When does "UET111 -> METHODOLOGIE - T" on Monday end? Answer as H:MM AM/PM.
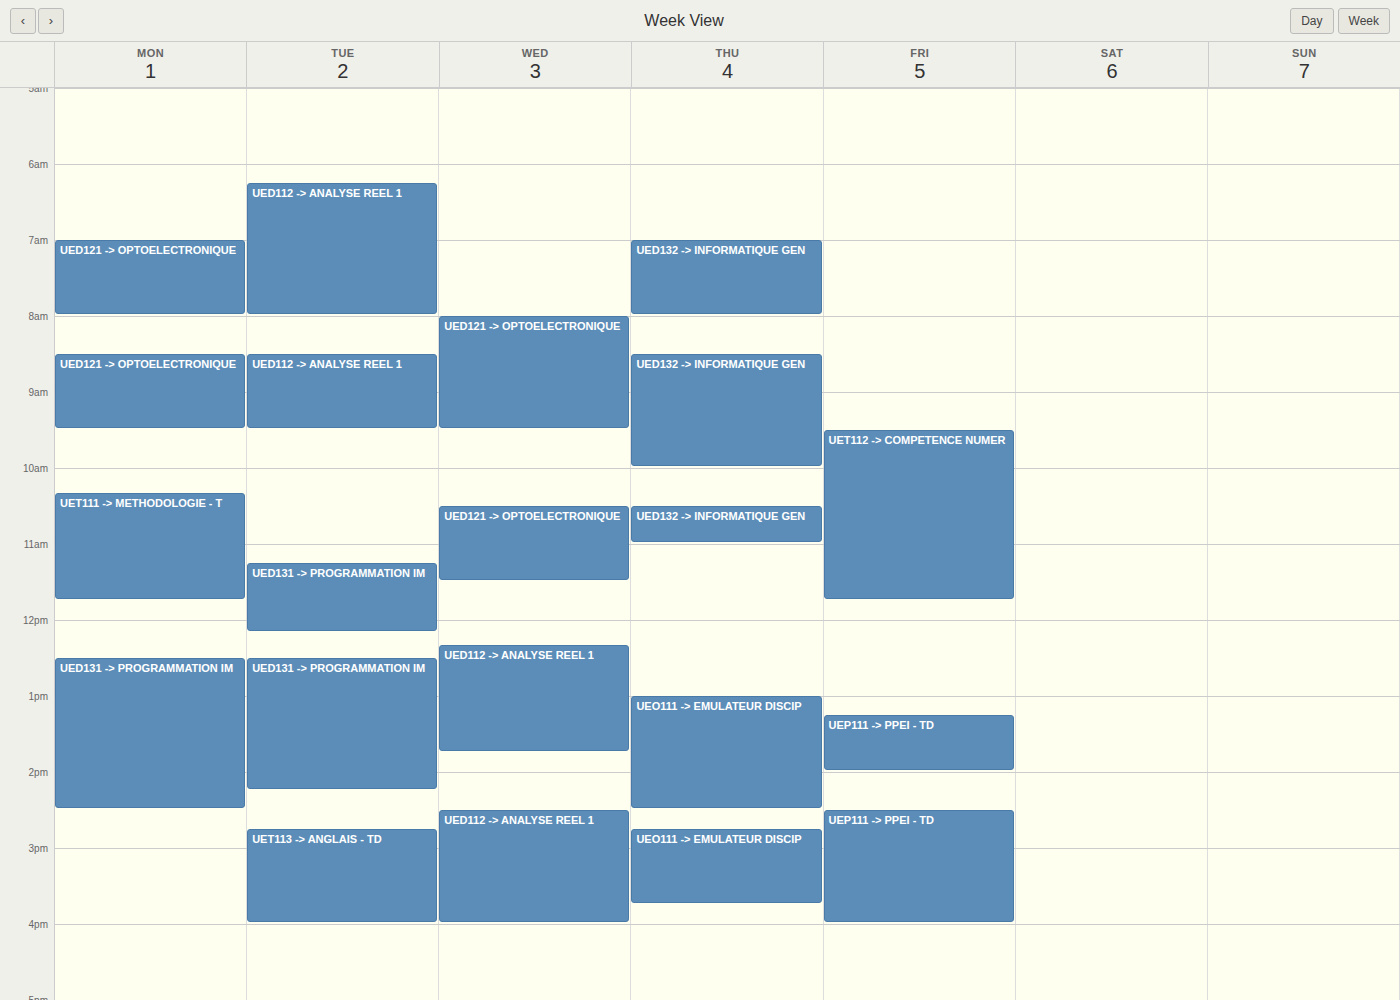
11:45 AM